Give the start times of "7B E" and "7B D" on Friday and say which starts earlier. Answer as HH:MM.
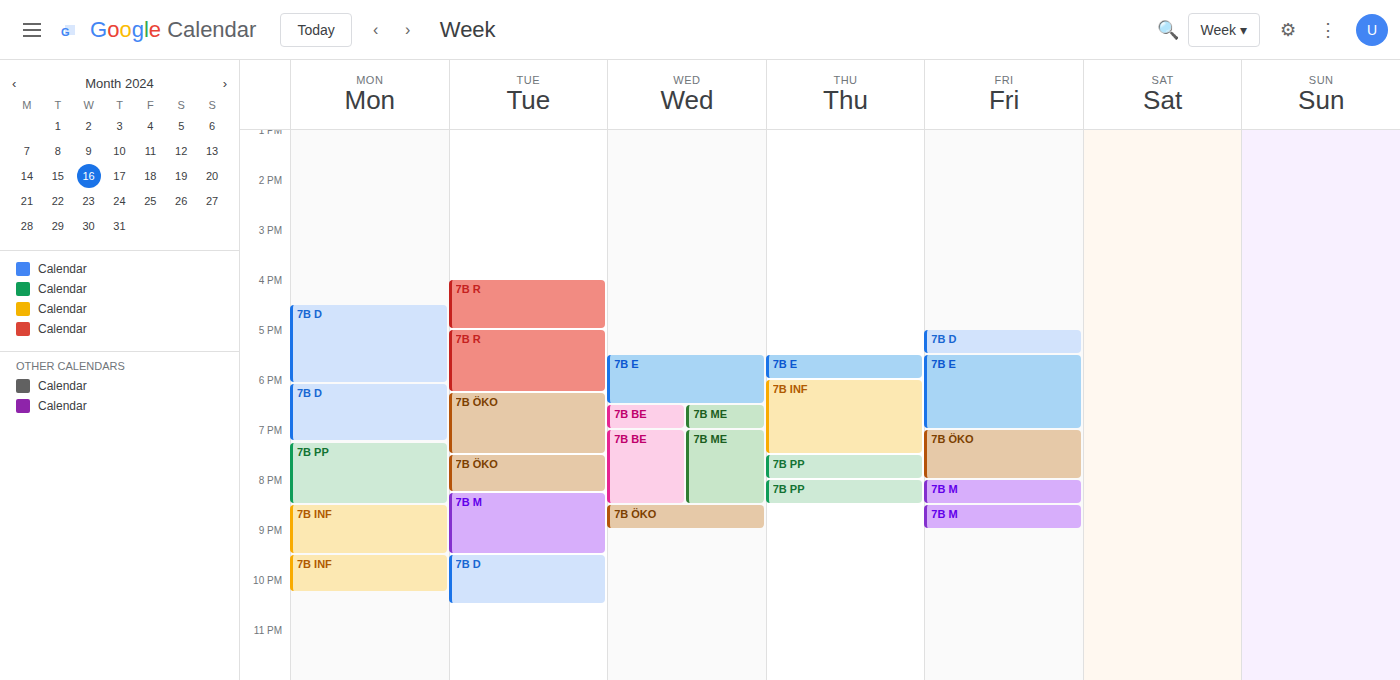
"7B D" 17:00; "7B E" 17:30.